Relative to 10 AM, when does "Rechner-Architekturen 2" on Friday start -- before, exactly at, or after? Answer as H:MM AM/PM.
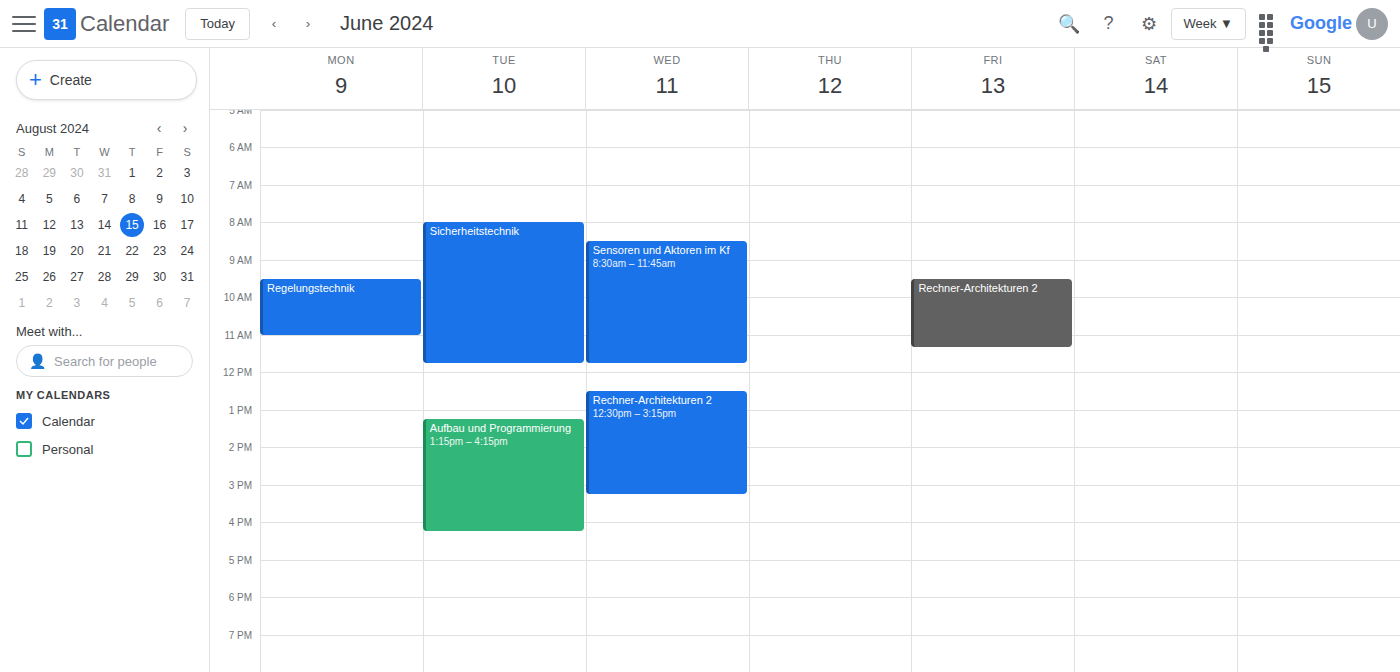
9:30 AM -- before 10 AM, 30 minutes above the 10 AM line.